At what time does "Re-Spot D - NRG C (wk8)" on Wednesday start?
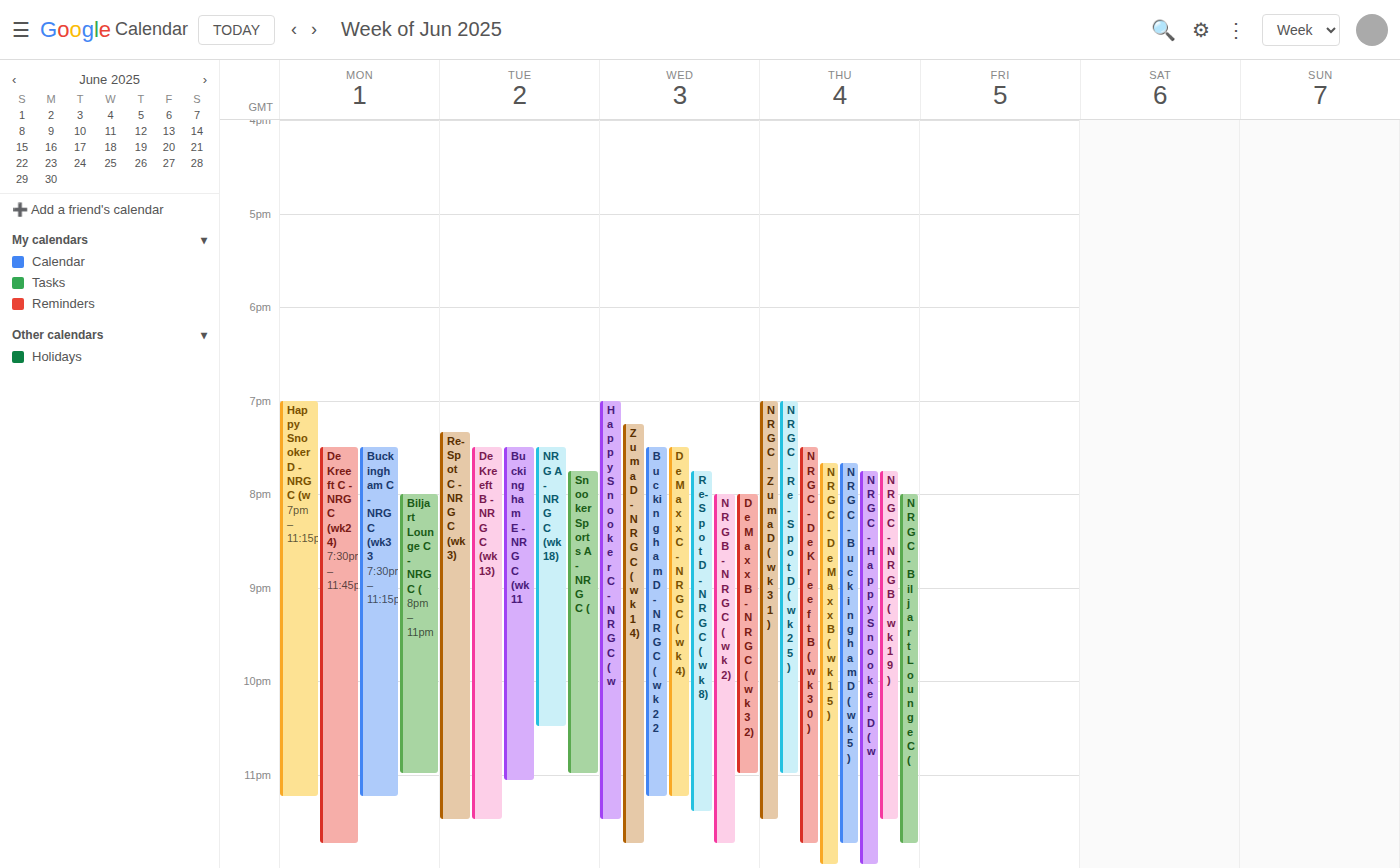
7:45 PM